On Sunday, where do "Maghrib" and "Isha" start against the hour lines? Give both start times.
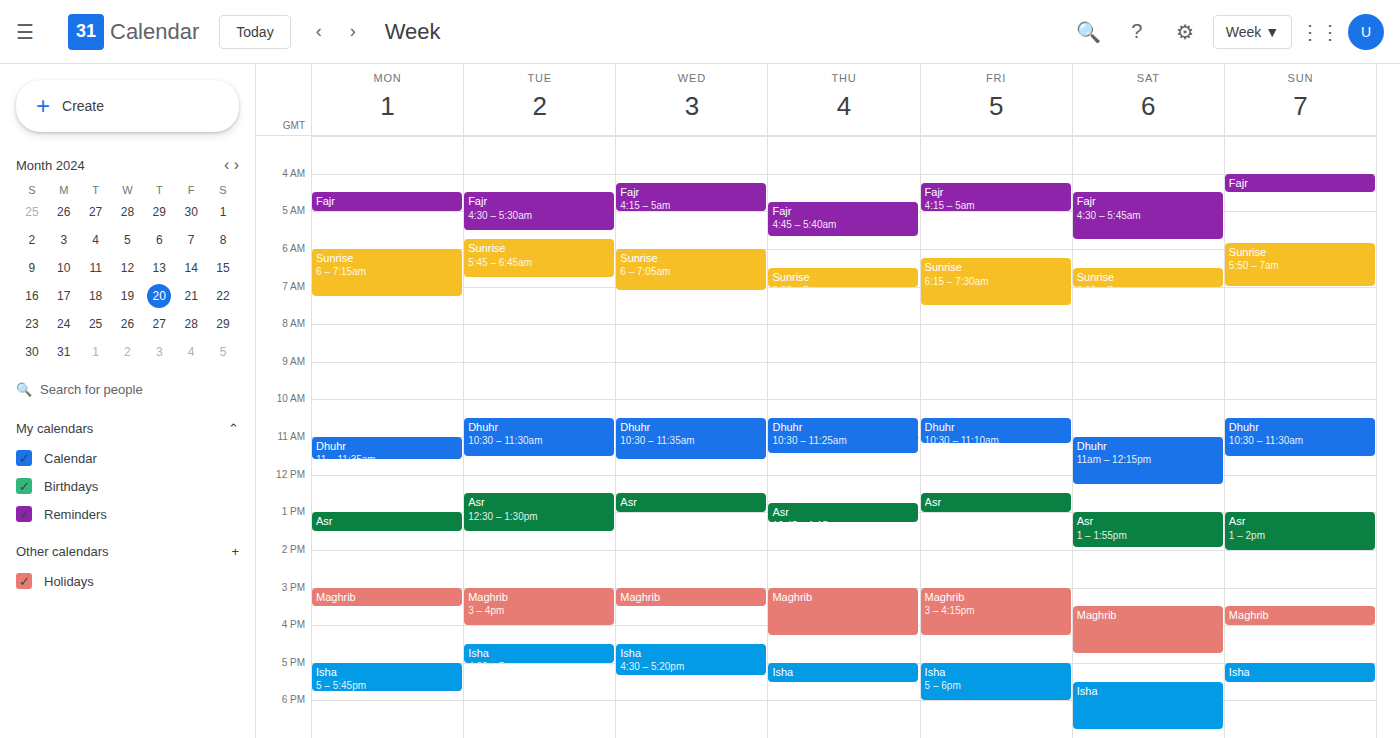
"Maghrib": 3:30 PM, halfway between the 3 PM and 4 PM lines. "Isha": 5:00 PM, exactly on the 5 PM line.